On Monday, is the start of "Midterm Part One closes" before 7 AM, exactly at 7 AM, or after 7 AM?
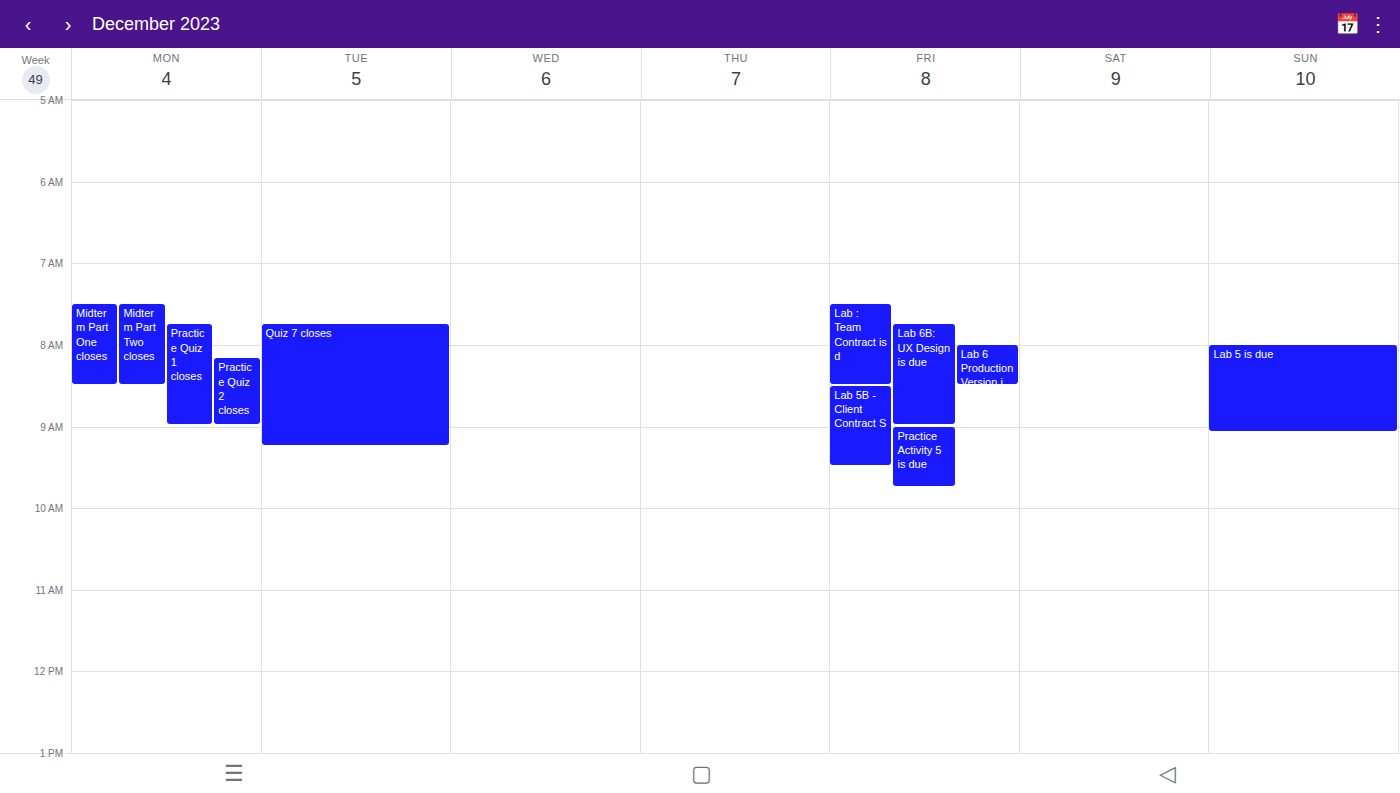
7:30 AM -- after 7 AM, 30 minutes below the 7 AM line.